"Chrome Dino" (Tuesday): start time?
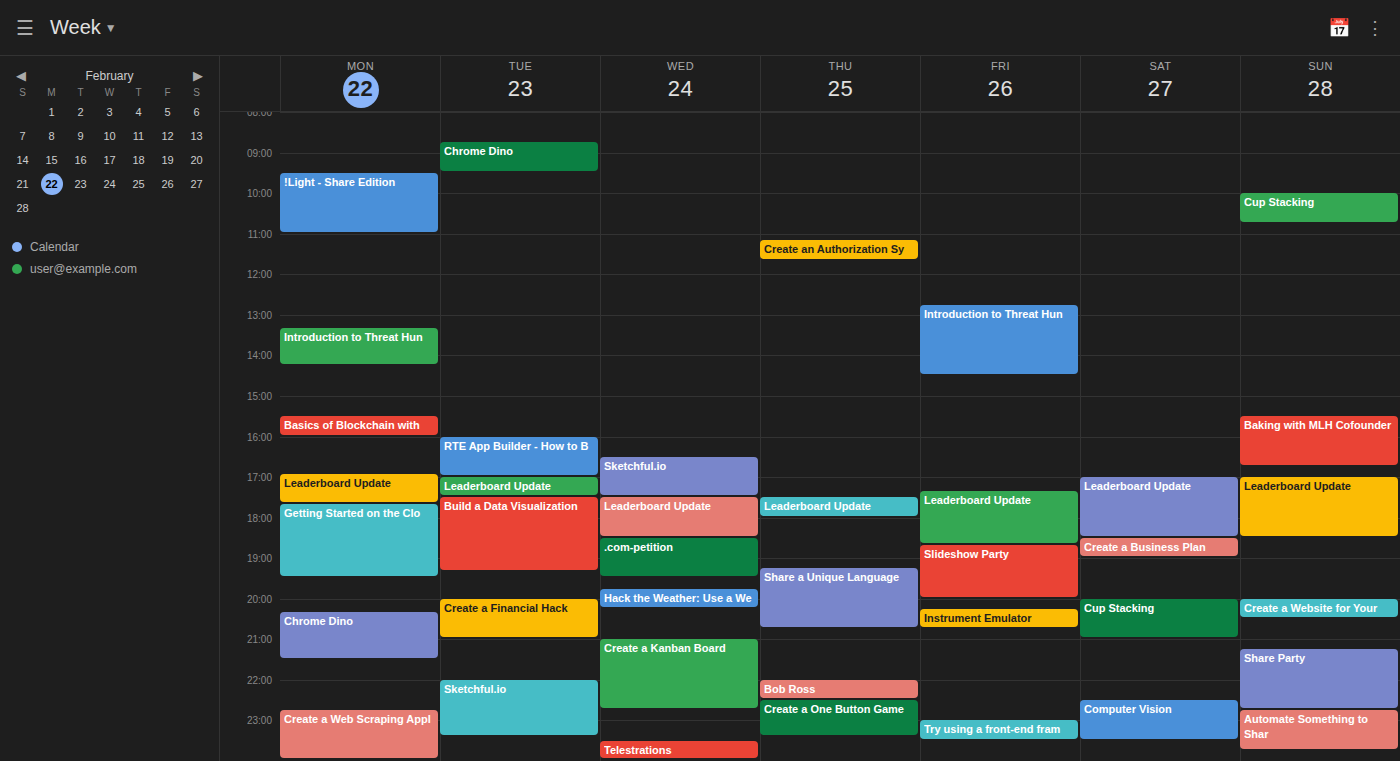
8:45 AM